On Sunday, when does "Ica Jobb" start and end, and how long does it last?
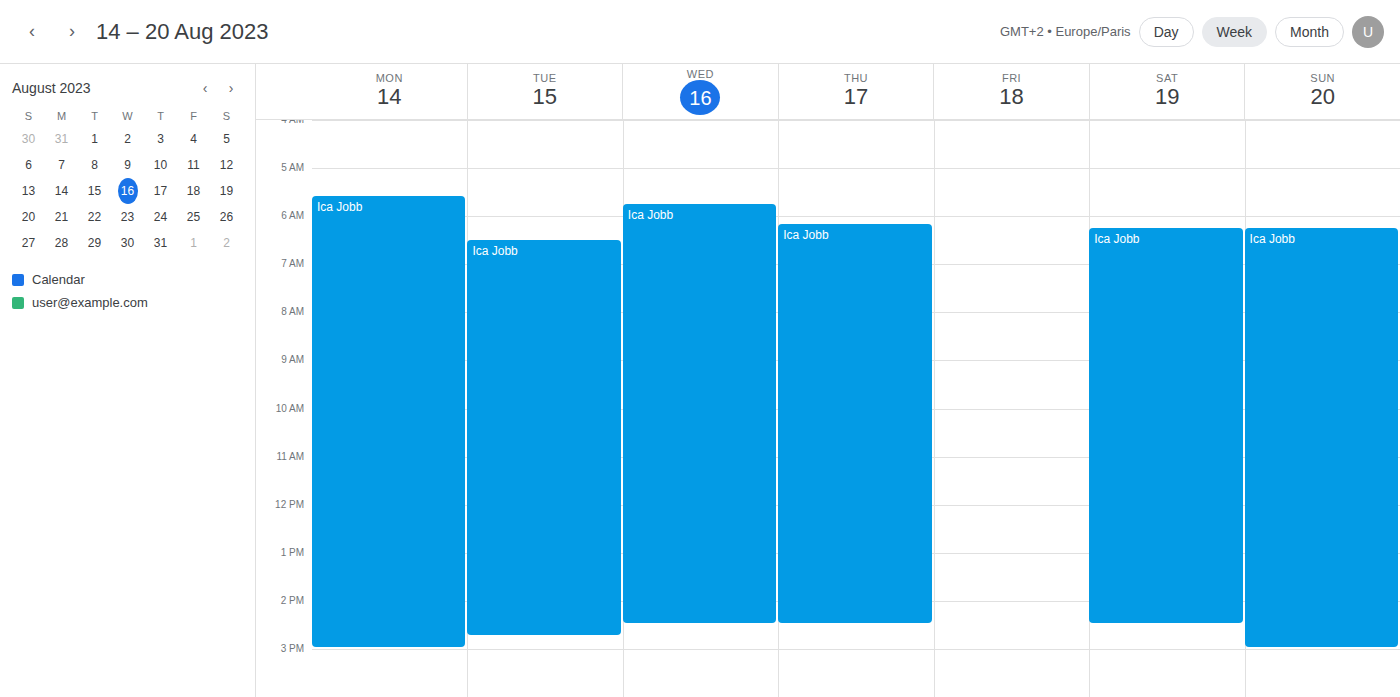
6:15 AM to 3:00 PM, 8 hours 45 minutes